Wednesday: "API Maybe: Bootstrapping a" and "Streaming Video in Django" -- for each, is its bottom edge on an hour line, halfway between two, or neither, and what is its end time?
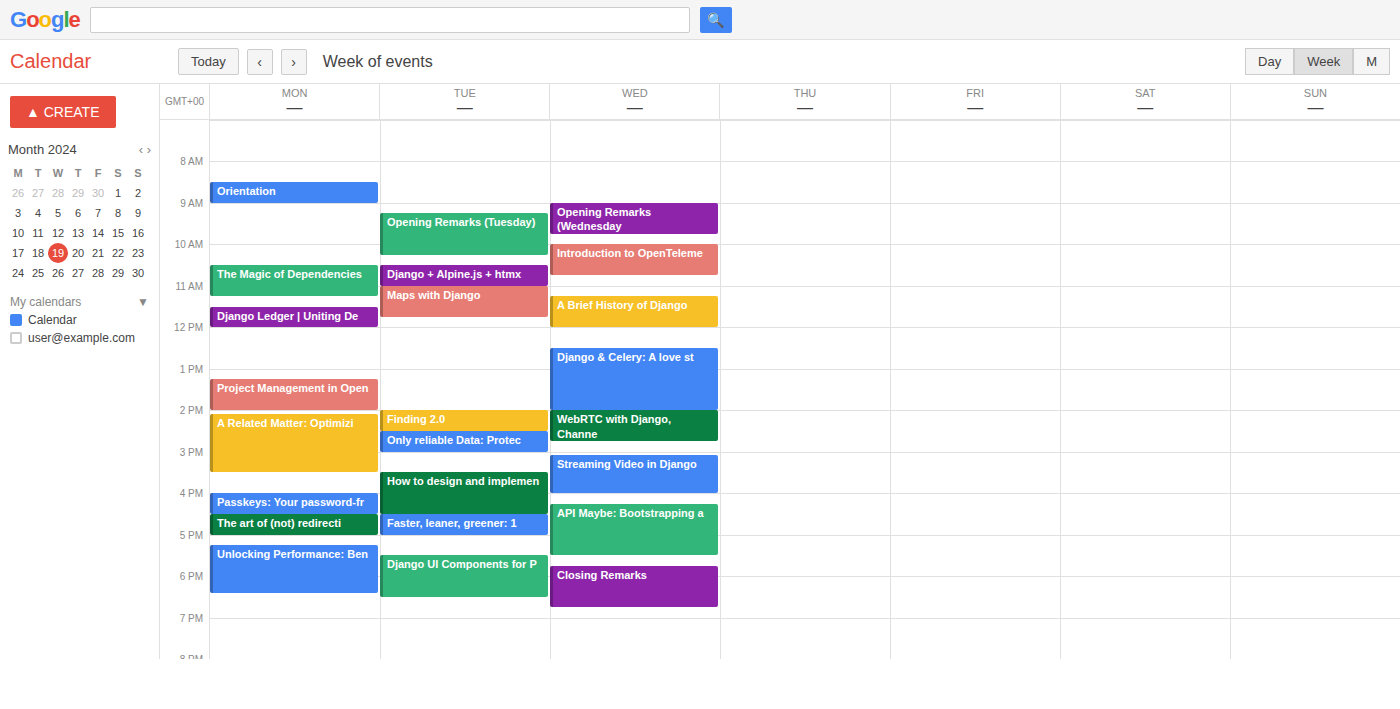
"API Maybe: Bootstrapping a": 5:30 PM, halfway between the 5 PM and 6 PM lines. "Streaming Video in Django": 4:00 PM, exactly on the 4 PM line.